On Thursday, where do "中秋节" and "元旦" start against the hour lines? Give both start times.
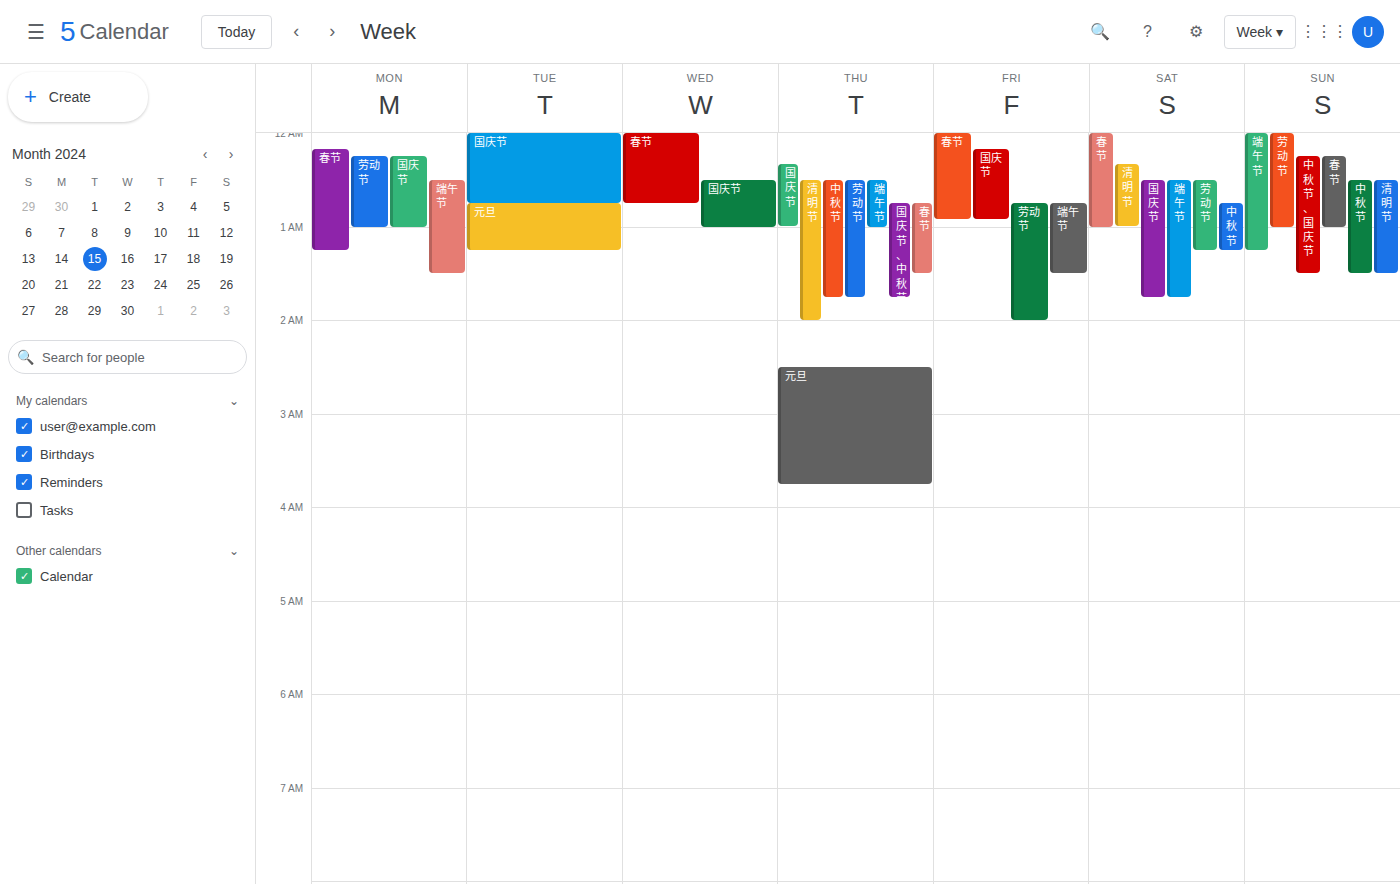
"中秋节": 12:30 AM, halfway between the 12 AM and 1 AM lines. "元旦": 2:30 AM, halfway between the 2 AM and 3 AM lines.